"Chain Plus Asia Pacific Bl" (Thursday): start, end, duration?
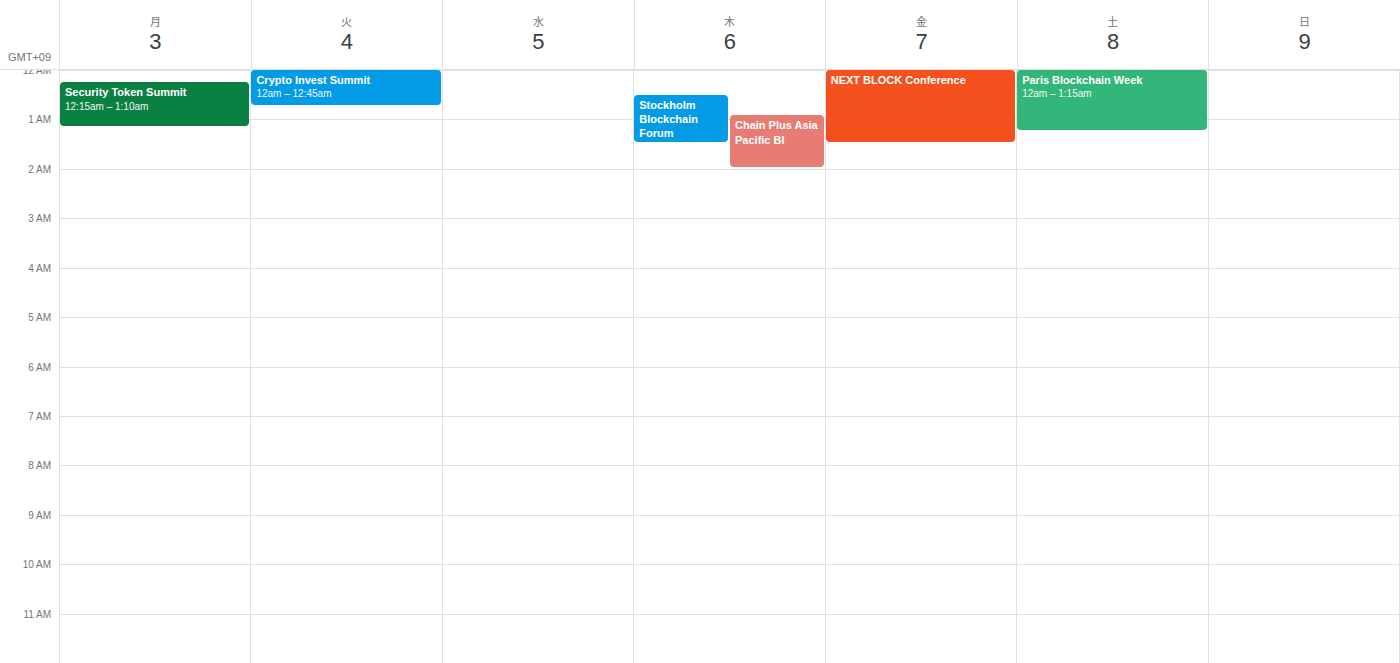
12:55 AM to 2:00 AM, 1 hour 5 minutes